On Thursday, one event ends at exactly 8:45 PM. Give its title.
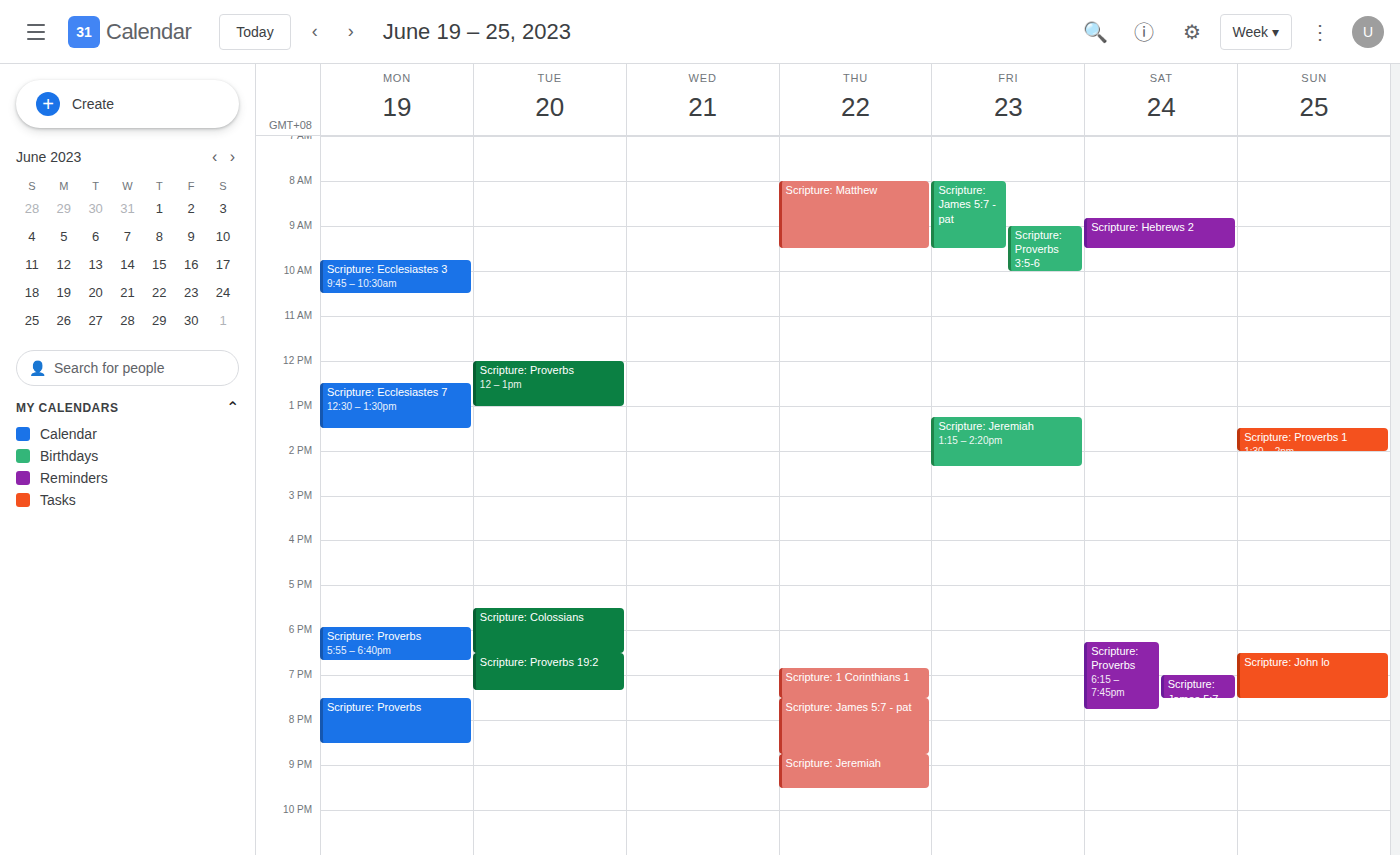
"Scripture: James 5:7 - pat"